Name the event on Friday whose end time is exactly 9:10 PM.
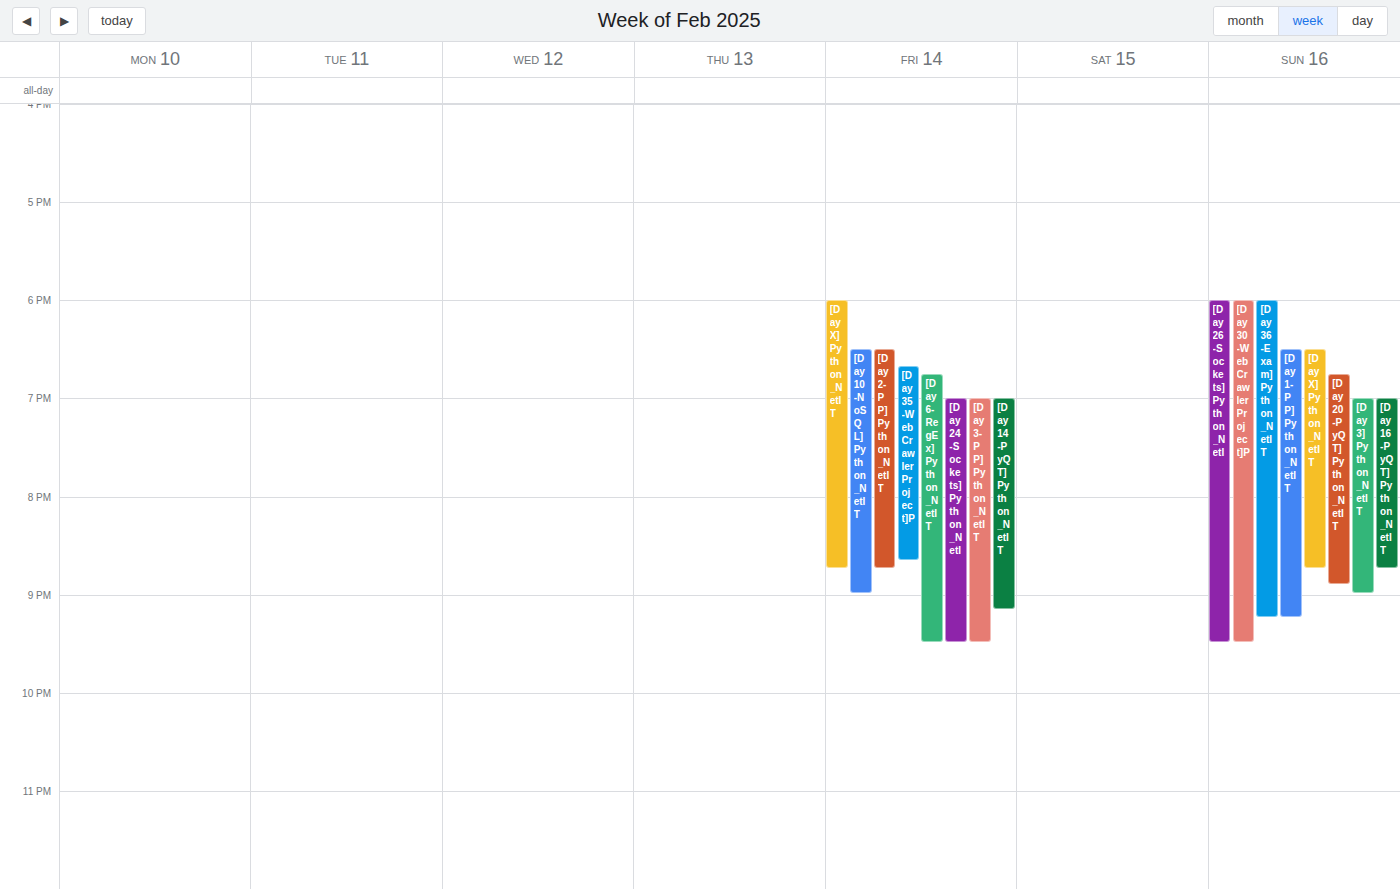
"[Day14-PyQT]Python_NetIT"